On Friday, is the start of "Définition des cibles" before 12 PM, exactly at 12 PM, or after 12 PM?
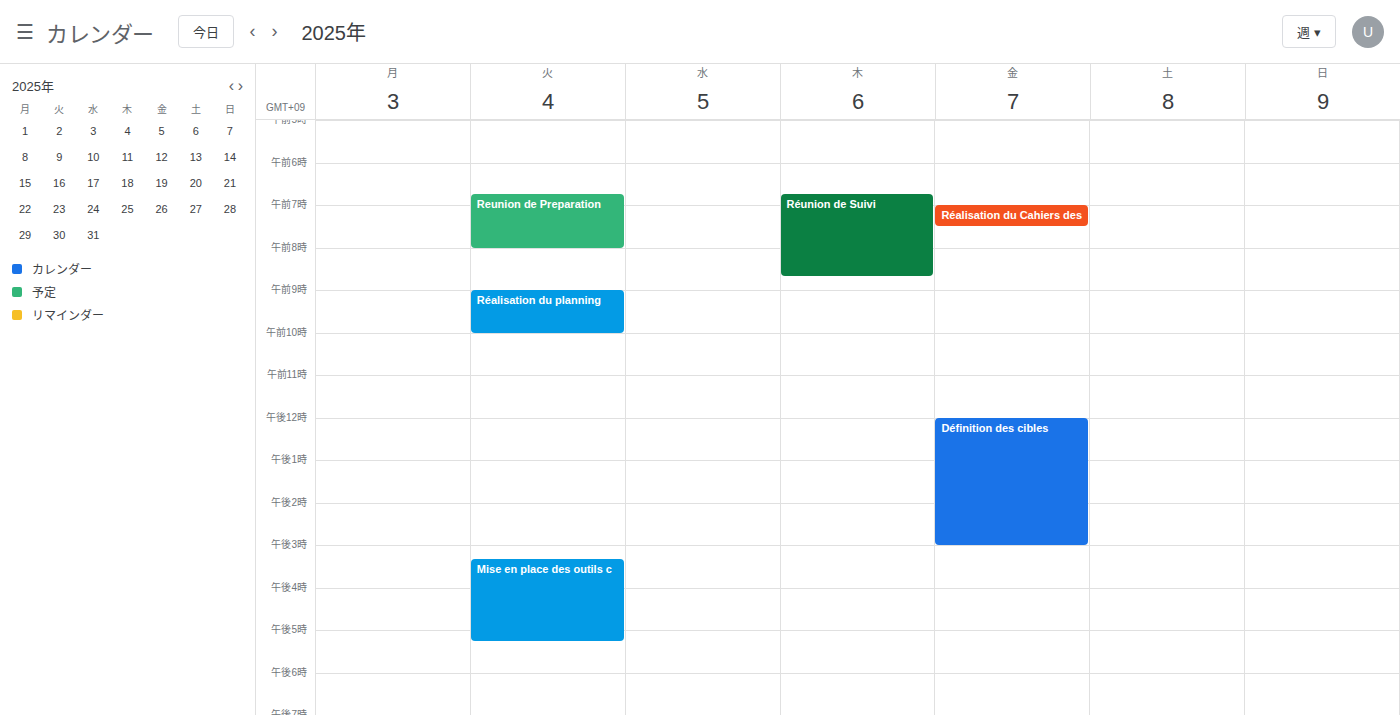
12:00 PM -- exactly at 12 PM, on the 12 PM line.